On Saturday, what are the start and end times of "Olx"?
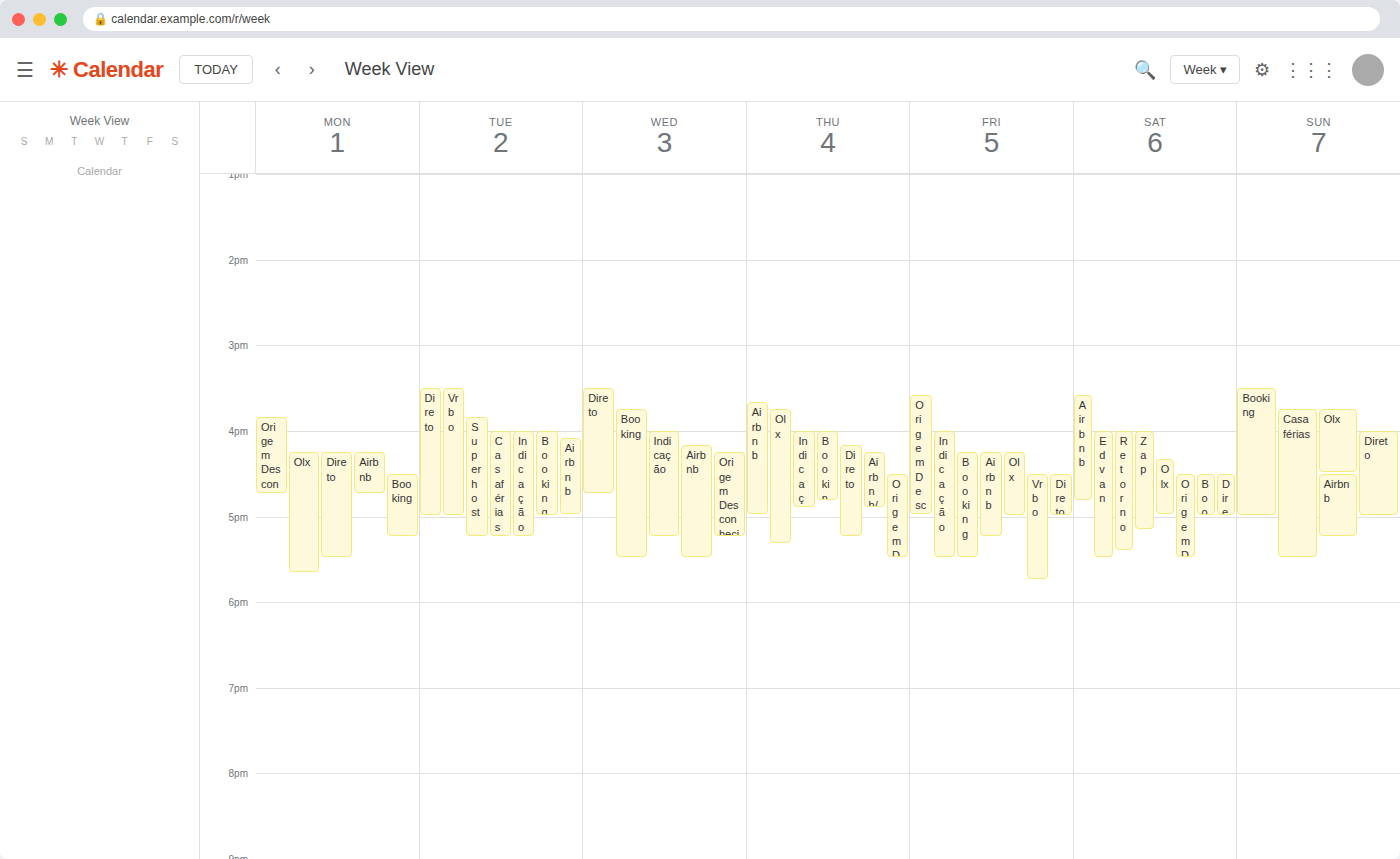
4:20 PM to 5:00 PM